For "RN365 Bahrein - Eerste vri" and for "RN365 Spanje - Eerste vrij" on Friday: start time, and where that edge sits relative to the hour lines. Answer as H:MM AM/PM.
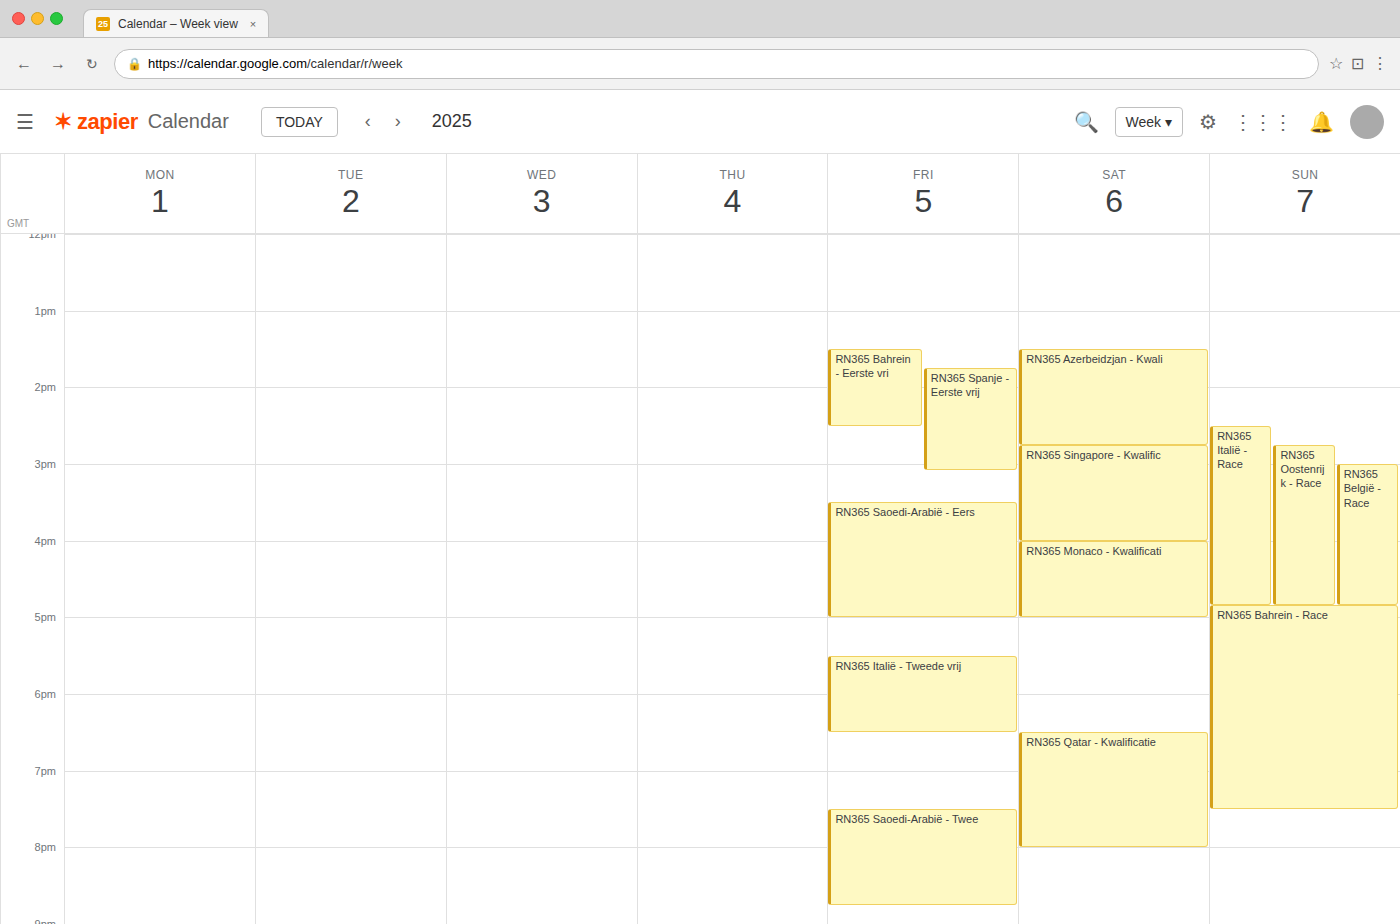
"RN365 Bahrein - Eerste vri": 1:30 PM, halfway between the 1 PM and 2 PM lines. "RN365 Spanje - Eerste vrij": 1:45 PM, neither: three quarters of the way from the 1 PM line to the 2 PM line.